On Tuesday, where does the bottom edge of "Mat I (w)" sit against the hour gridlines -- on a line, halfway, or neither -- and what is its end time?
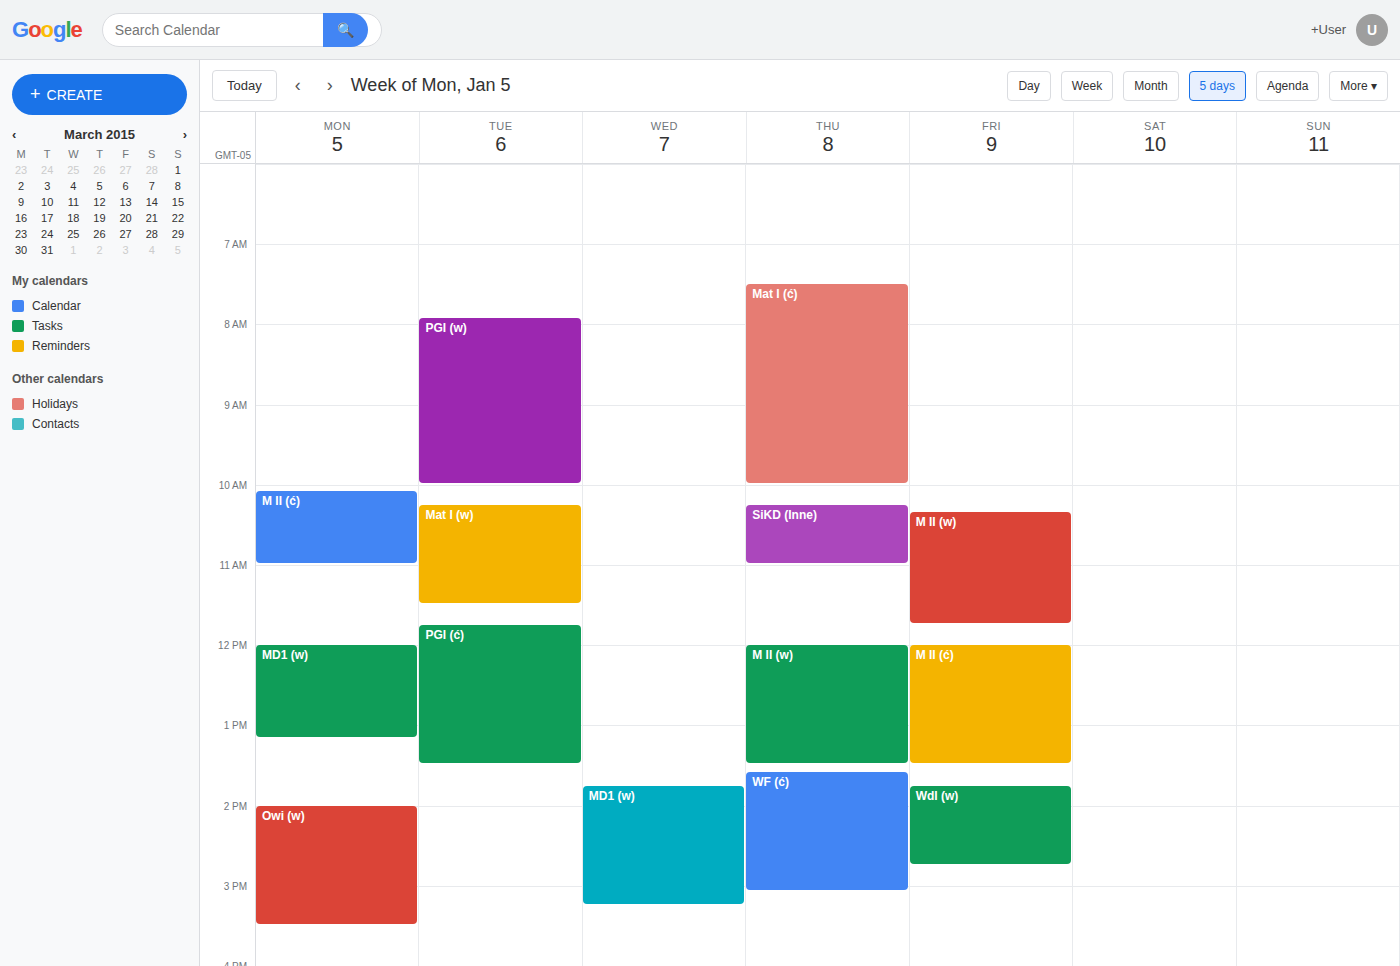
11:30 AM -- halfway between the 11 AM and 12 PM lines.